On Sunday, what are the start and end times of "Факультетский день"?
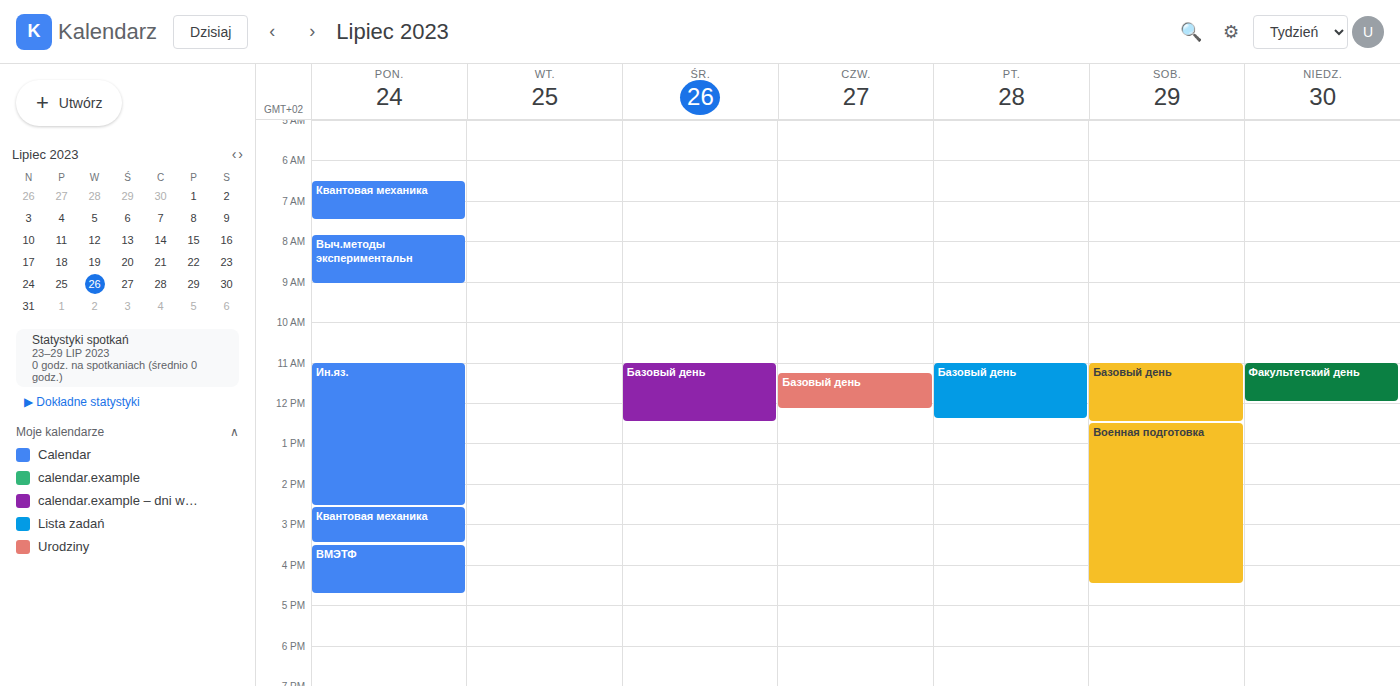
11:00 AM to 12:00 PM